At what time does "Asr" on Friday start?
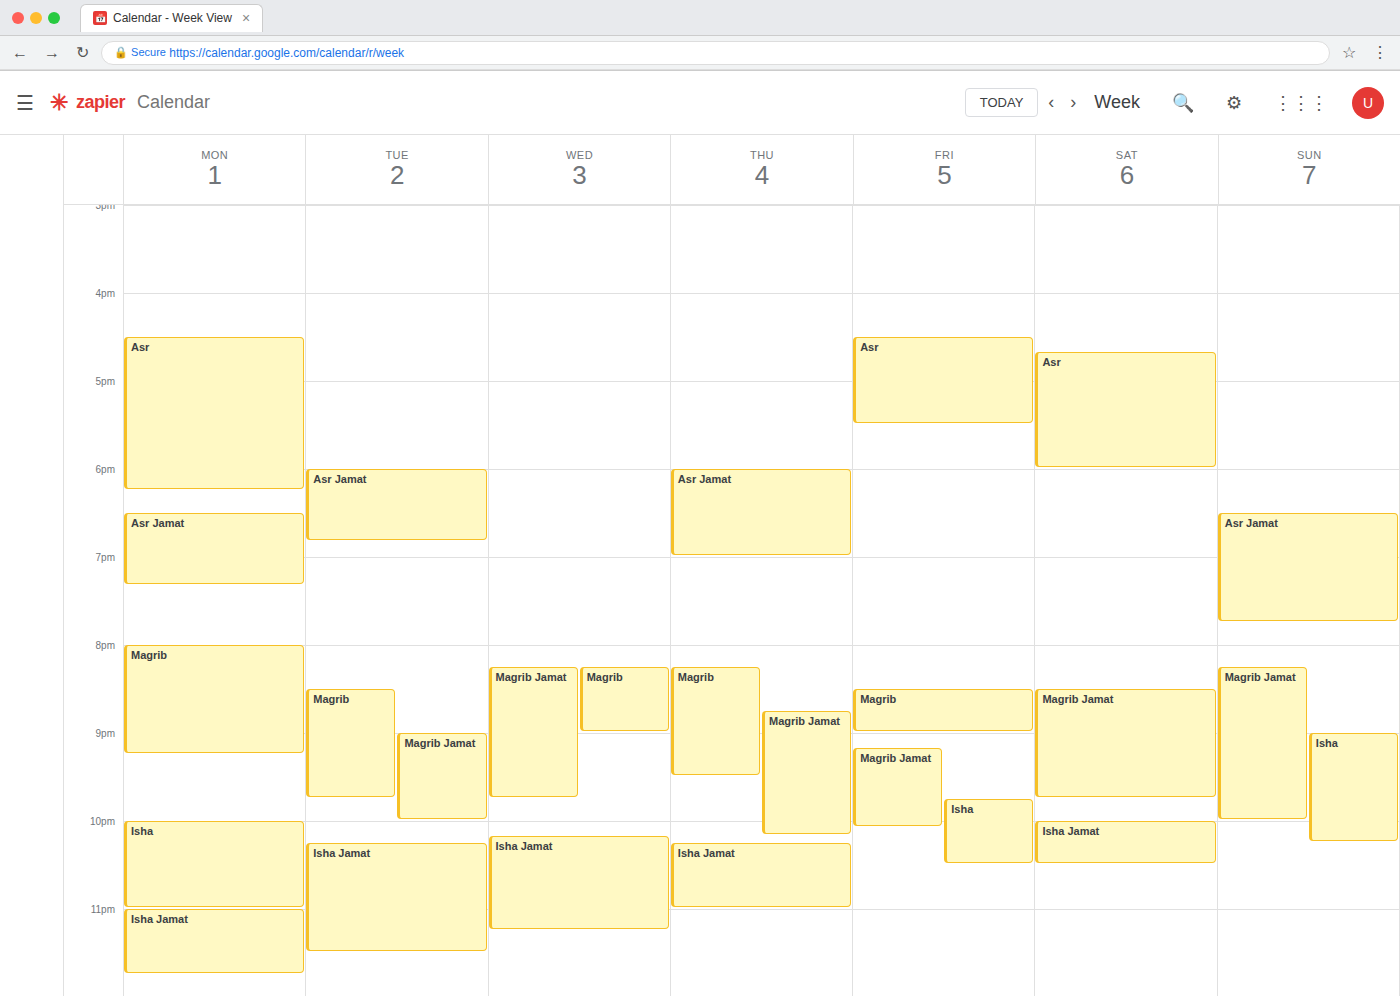
4:30 PM